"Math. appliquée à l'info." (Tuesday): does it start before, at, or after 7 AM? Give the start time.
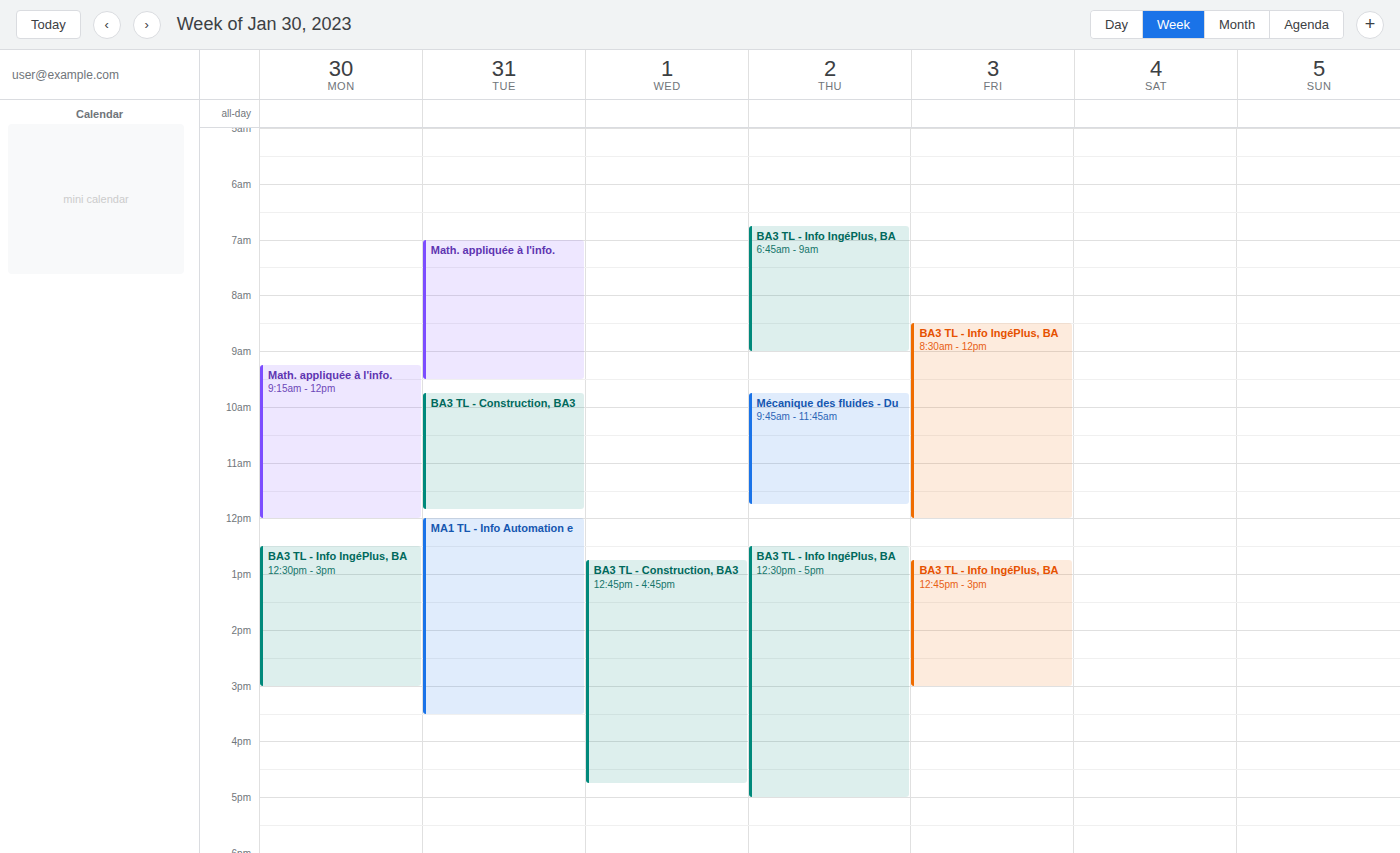
7:00 AM -- exactly at 7 AM, on the 7 AM line.